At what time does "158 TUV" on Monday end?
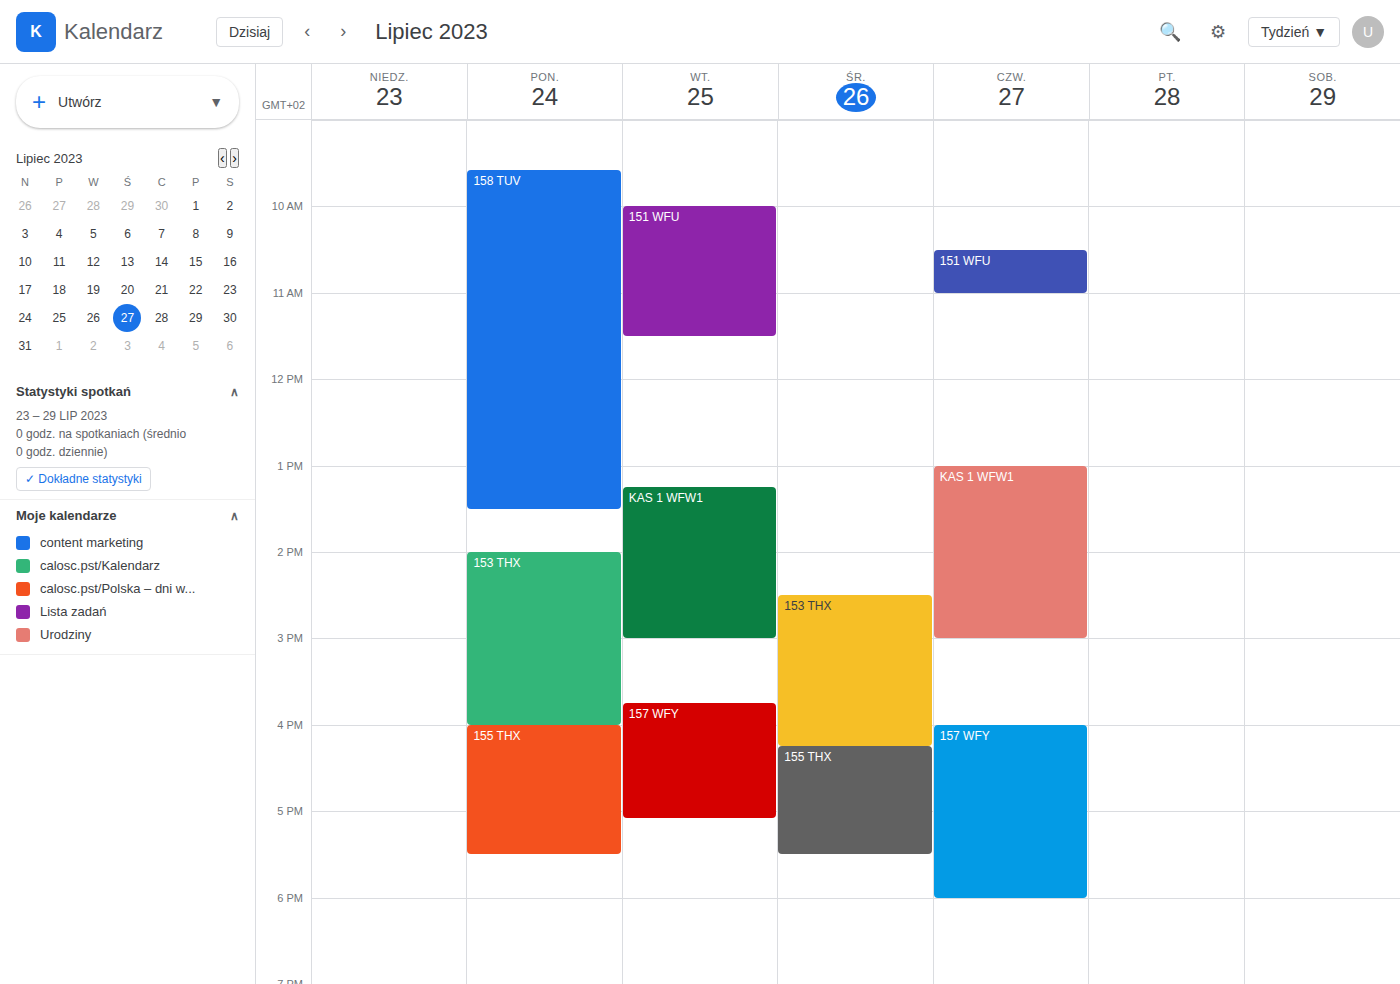
13:30